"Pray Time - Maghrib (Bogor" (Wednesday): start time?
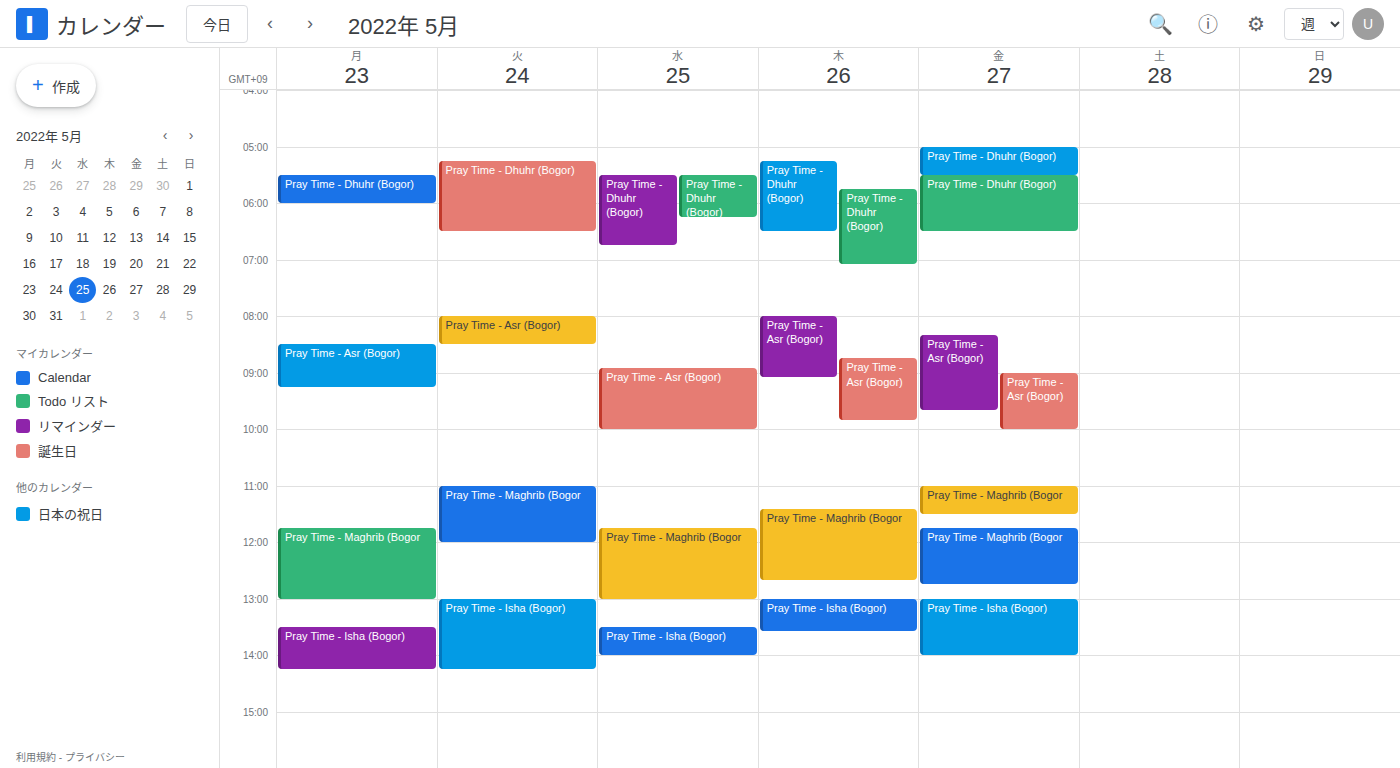
11:45 AM